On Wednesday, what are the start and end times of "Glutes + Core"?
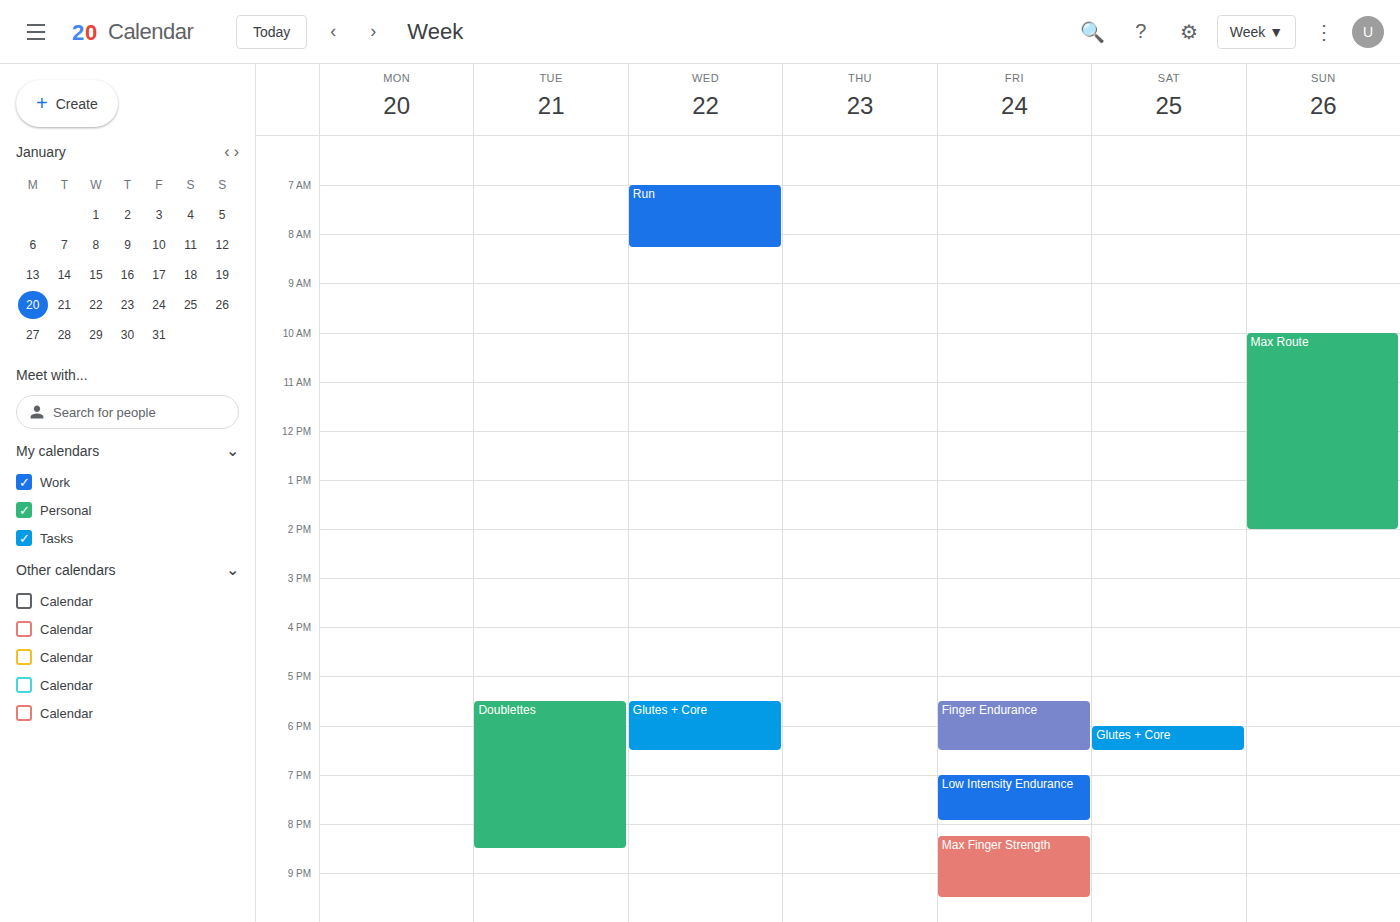
5:30 PM to 6:30 PM